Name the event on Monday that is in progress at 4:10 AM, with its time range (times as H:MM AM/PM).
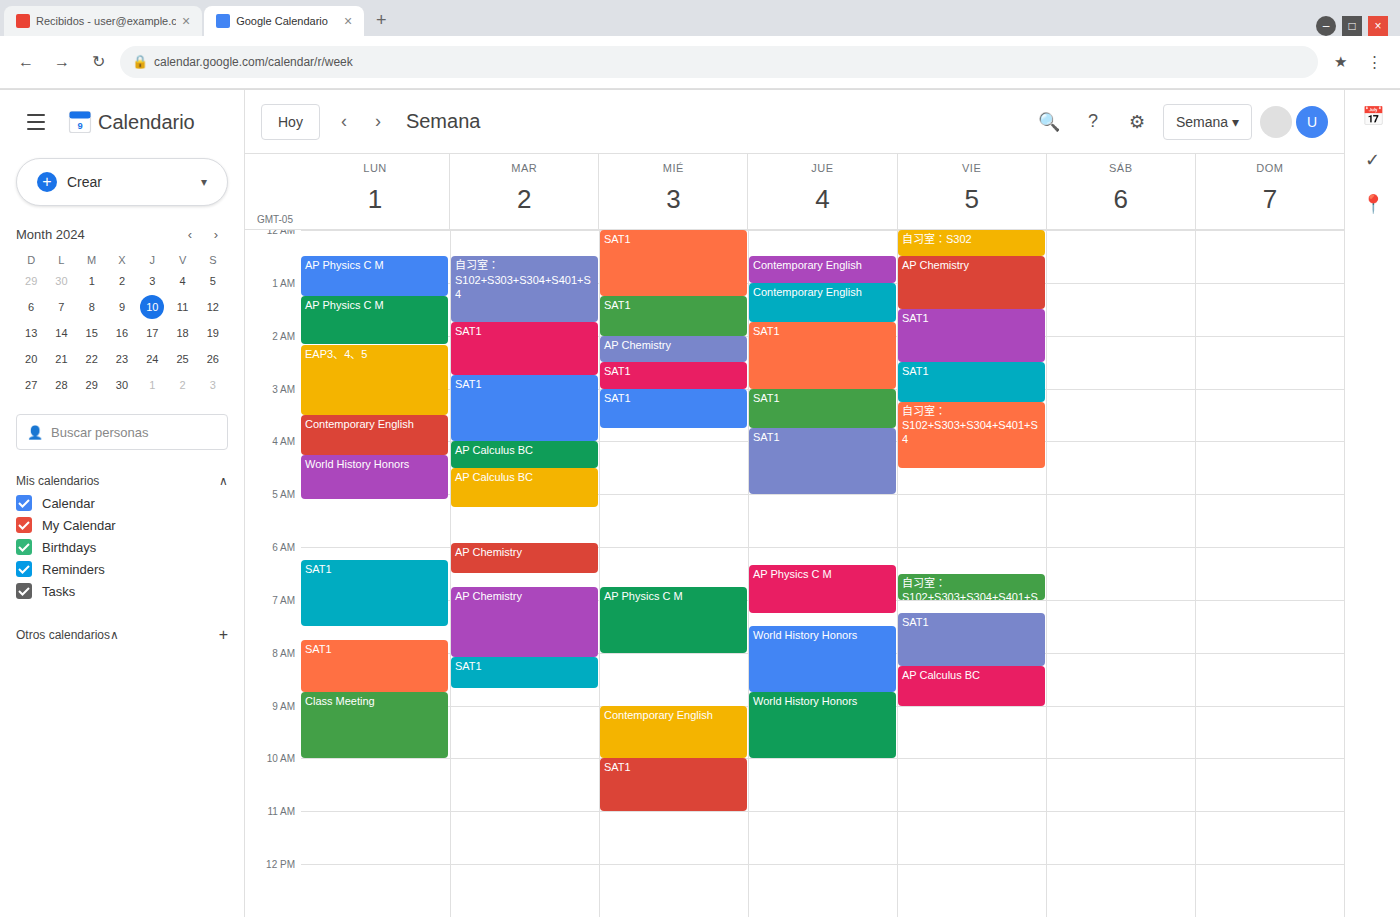
"Contemporary English", 3:30 AM to 4:15 AM